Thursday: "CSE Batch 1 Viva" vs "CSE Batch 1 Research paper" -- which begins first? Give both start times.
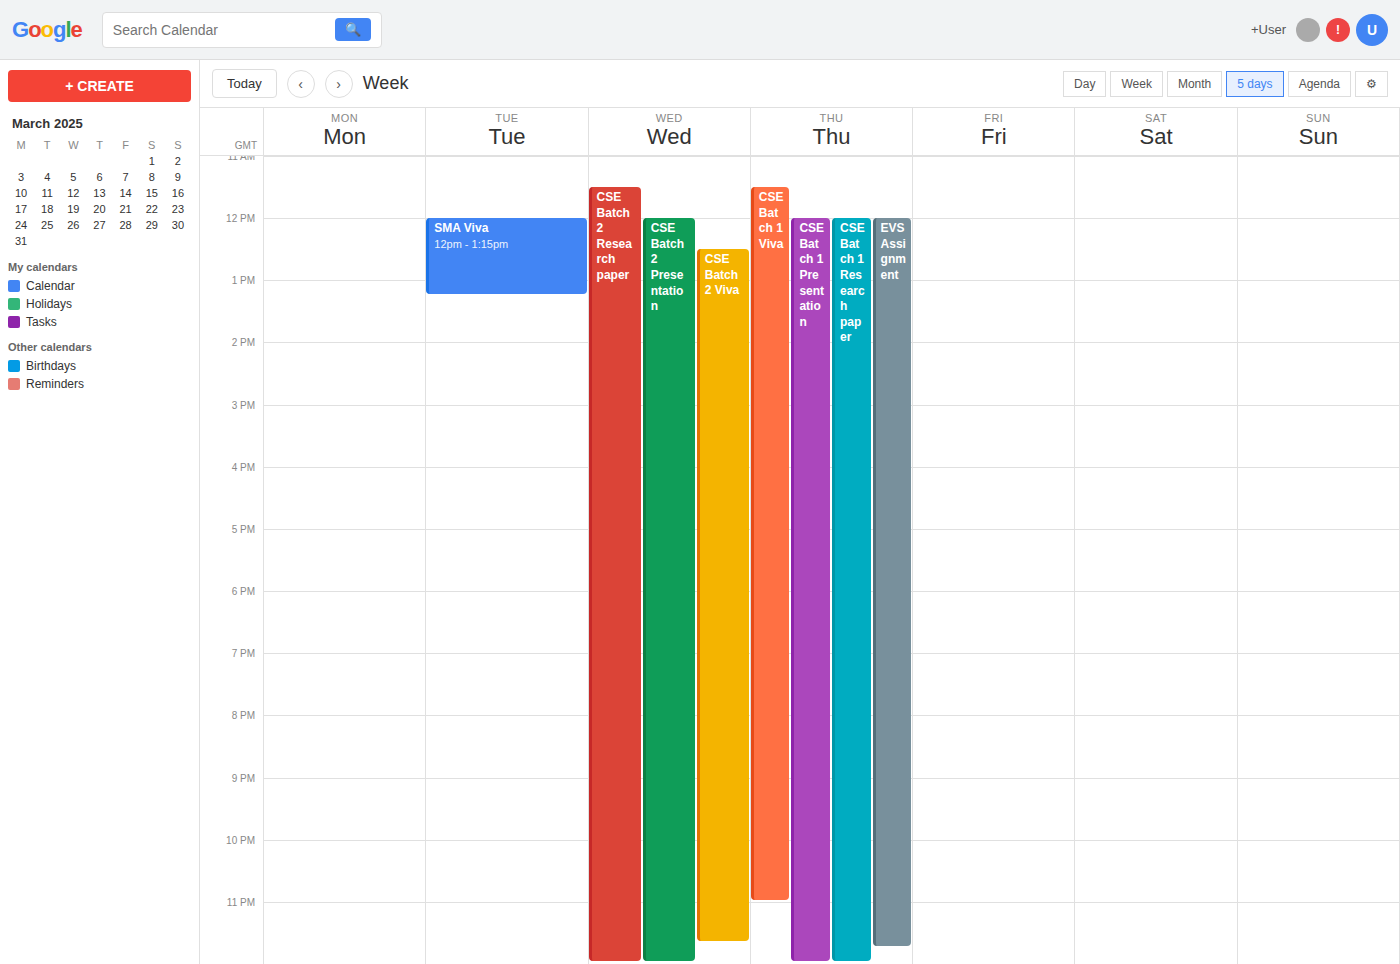
"CSE Batch 1 Viva" 11:30 AM; "CSE Batch 1 Research paper" 12:00 PM.